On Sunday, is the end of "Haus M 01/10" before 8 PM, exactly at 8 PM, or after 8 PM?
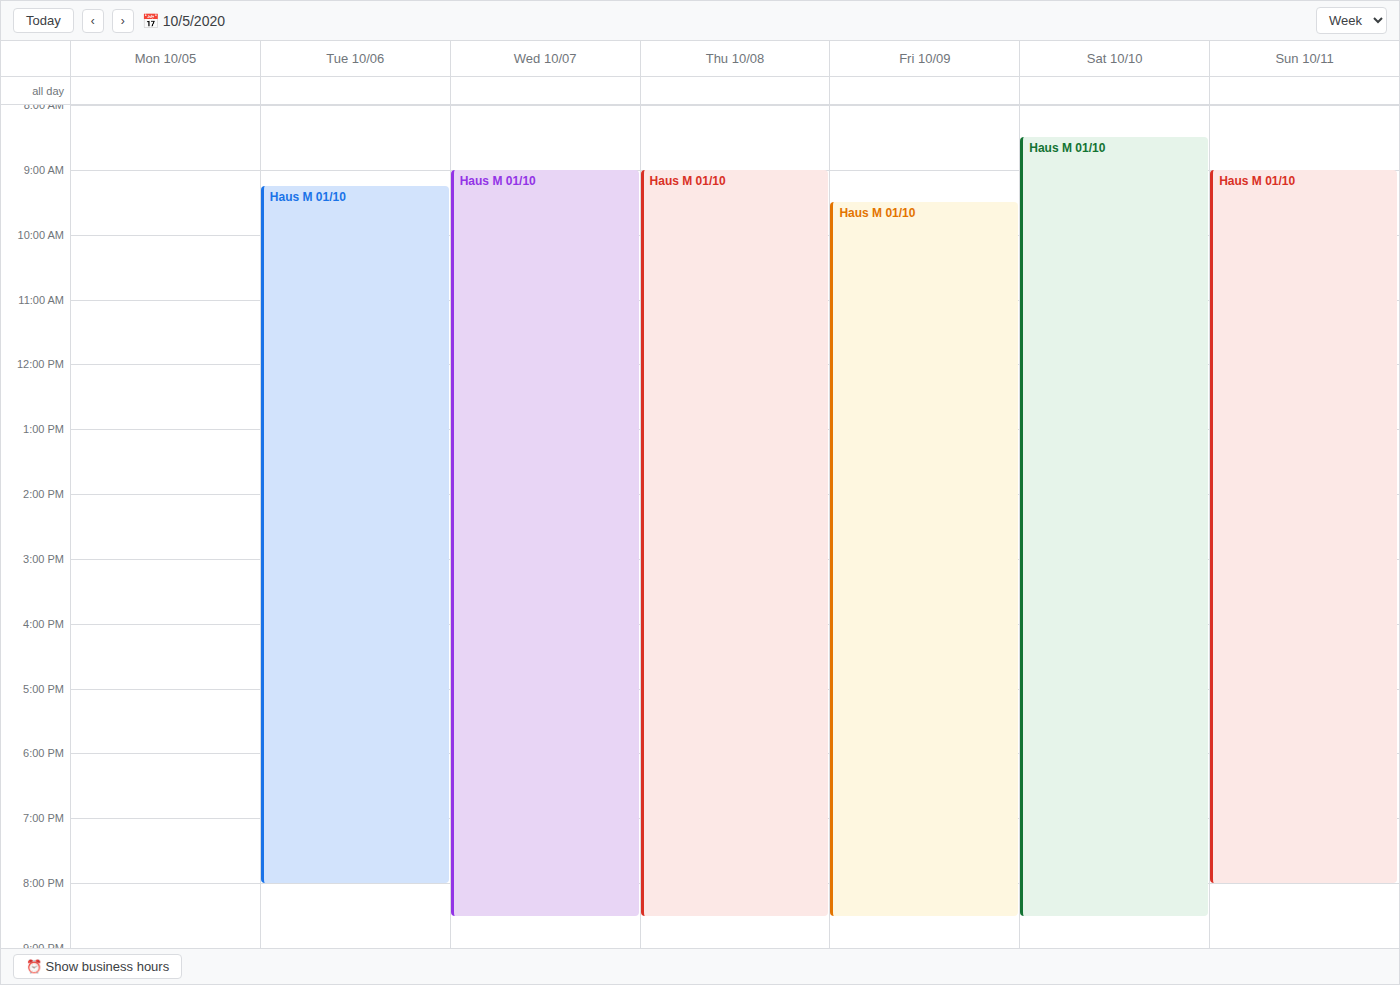
8:00 PM -- exactly at 8 PM, on the 8 PM line.